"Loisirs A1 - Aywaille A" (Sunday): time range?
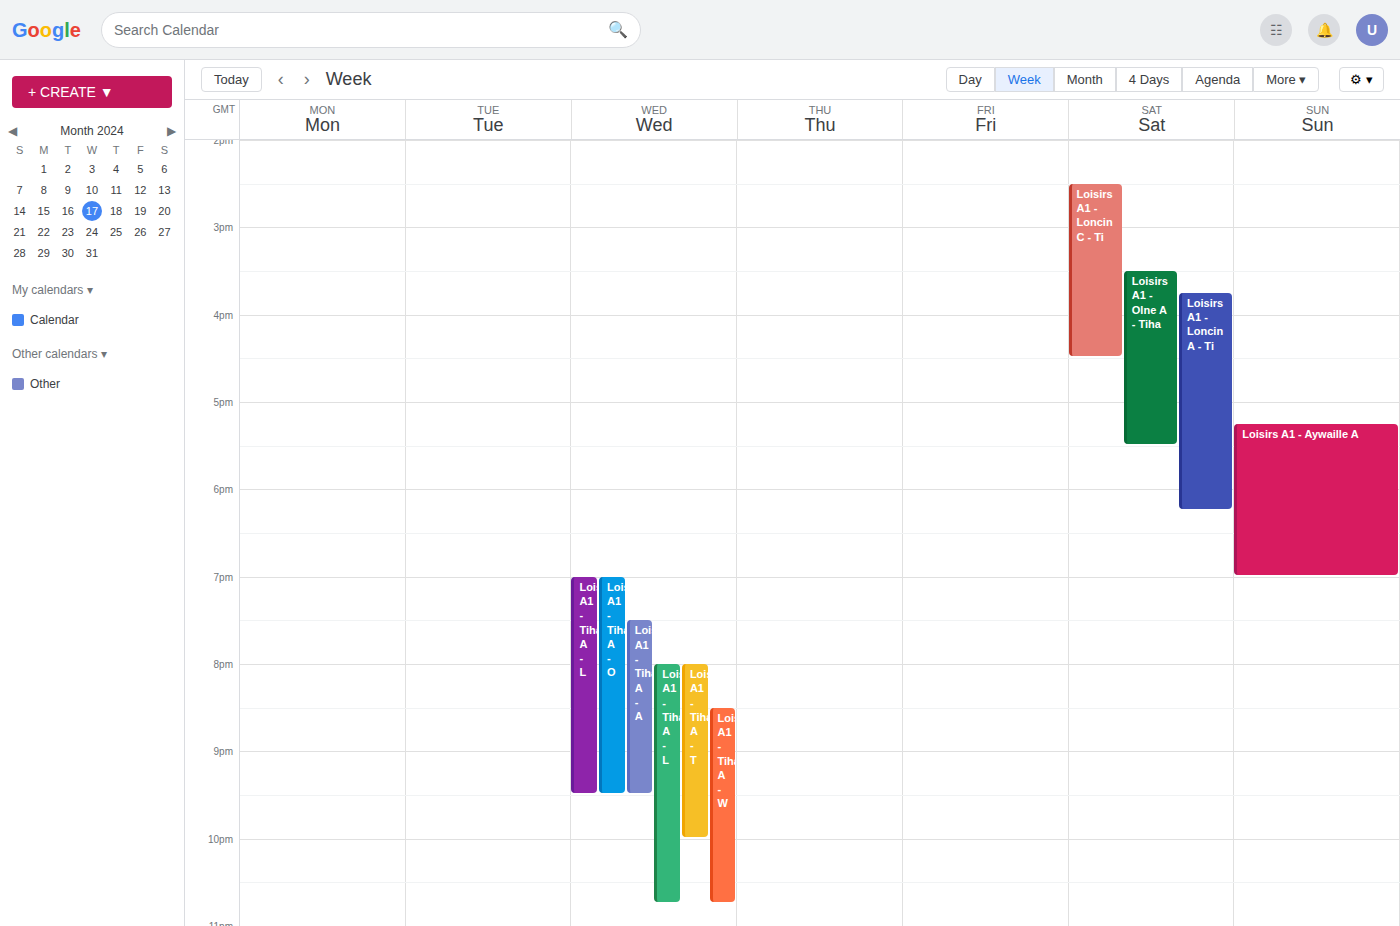
5:15 PM to 7:00 PM